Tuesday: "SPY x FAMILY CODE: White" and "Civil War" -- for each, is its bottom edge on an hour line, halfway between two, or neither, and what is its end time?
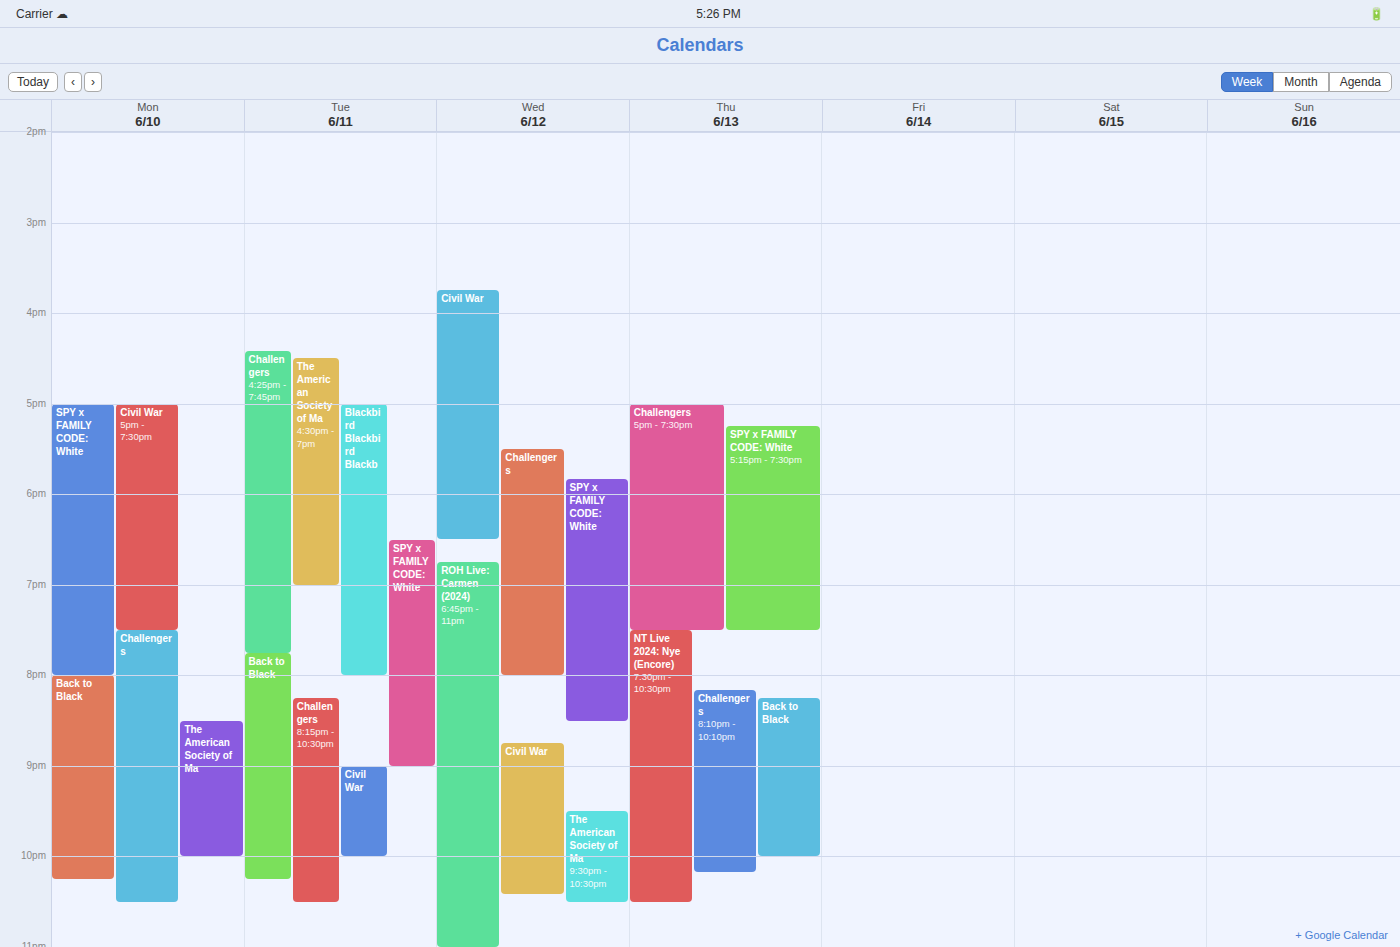
"SPY x FAMILY CODE: White": 9:00 PM, exactly on the 9 PM line. "Civil War": 10:00 PM, exactly on the 10 PM line.